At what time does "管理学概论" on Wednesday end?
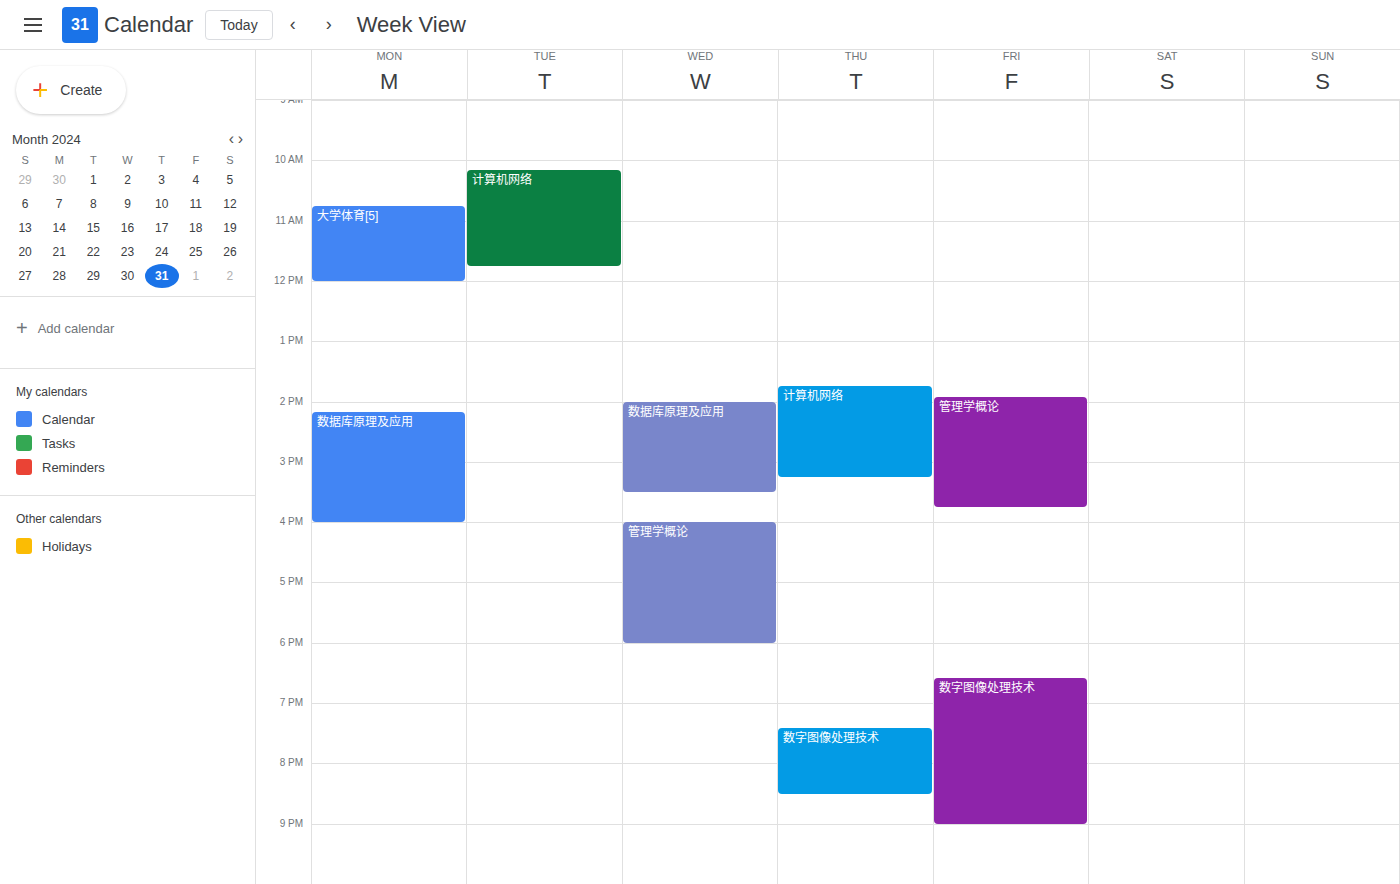
6:00 PM